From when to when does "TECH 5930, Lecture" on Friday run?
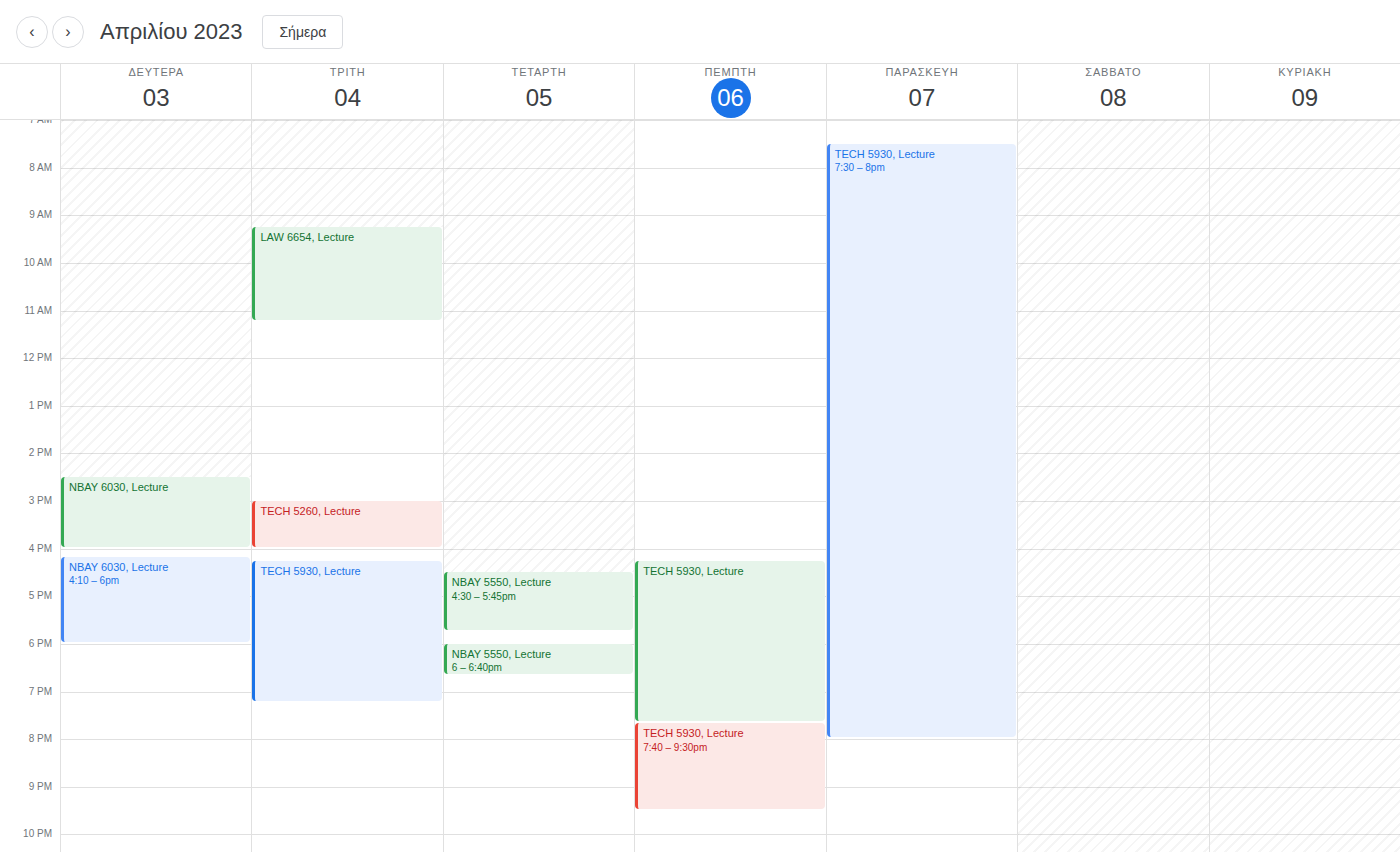
7:30 AM to 8:00 PM